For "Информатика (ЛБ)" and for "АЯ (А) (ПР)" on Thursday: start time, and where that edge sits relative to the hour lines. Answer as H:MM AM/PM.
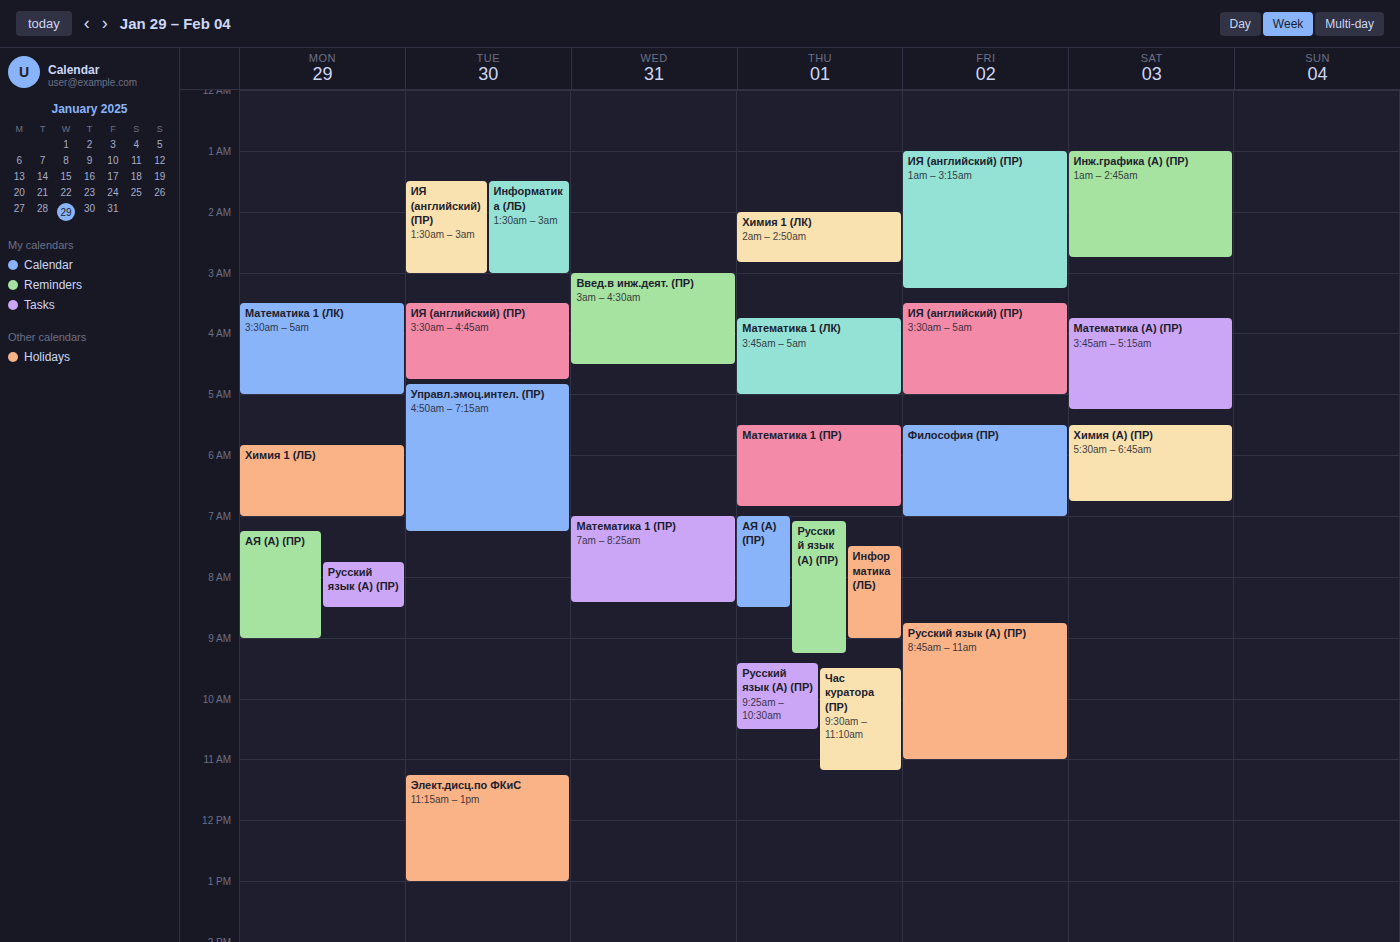
"Информатика (ЛБ)": 7:30 AM, halfway between the 7 AM and 8 AM lines. "АЯ (А) (ПР)": 7:00 AM, exactly on the 7 AM line.